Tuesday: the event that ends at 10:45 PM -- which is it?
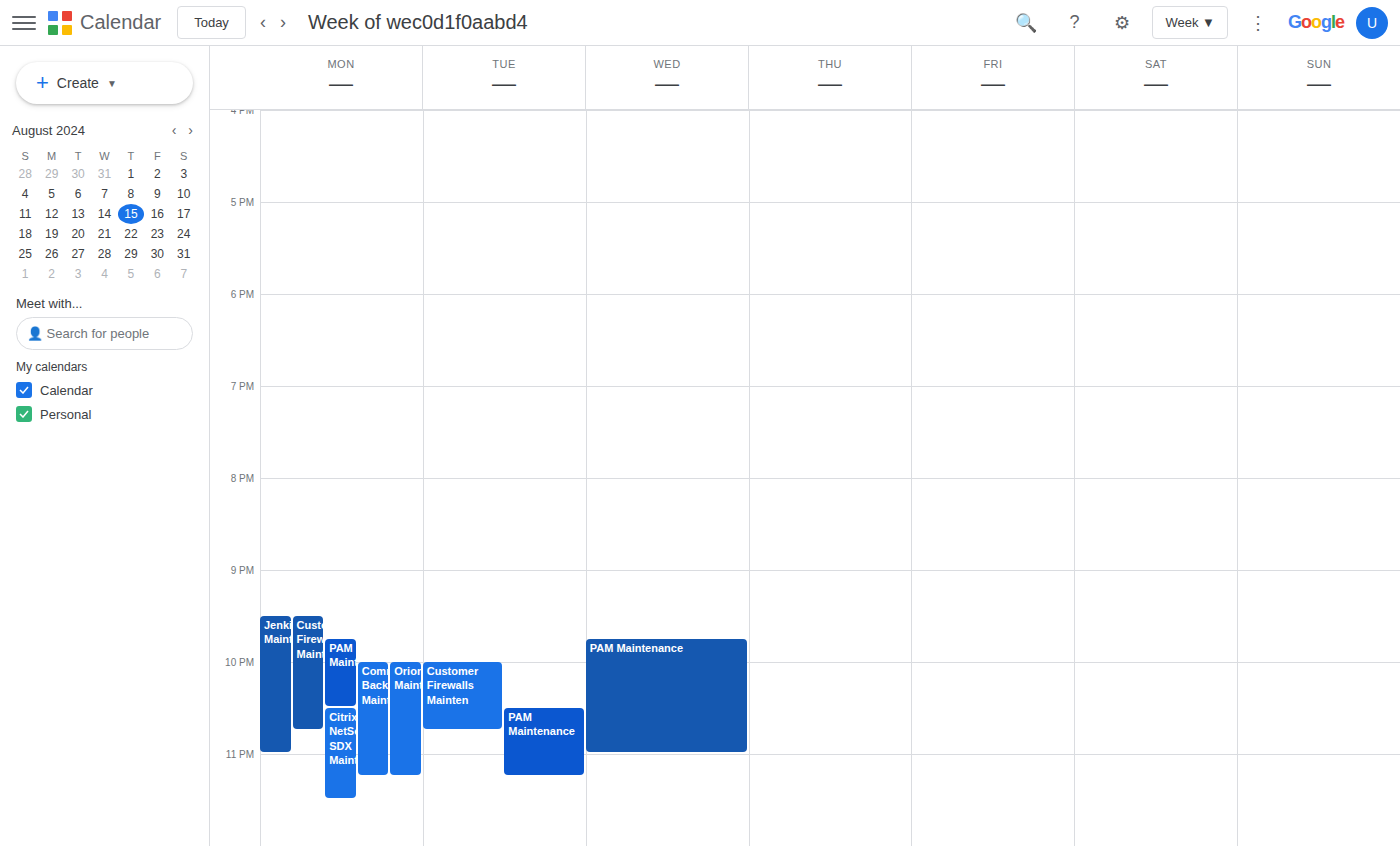
"Customer Firewalls Mainten"